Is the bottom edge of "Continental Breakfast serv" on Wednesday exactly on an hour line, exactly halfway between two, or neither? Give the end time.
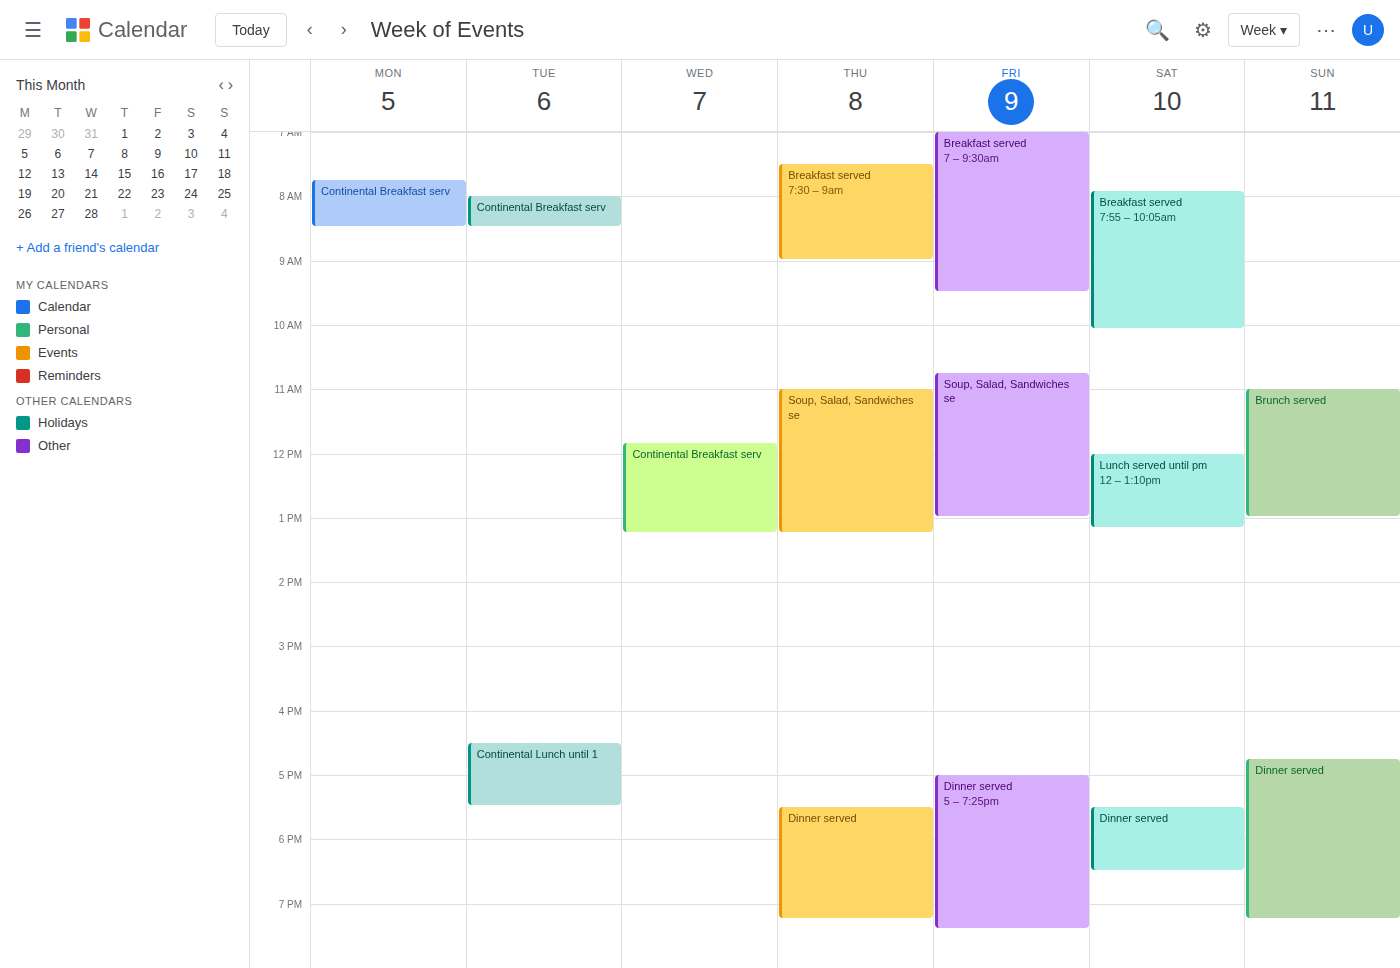
1:15 PM -- neither: a quarter of the way from the 1 PM line to the 2 PM line.